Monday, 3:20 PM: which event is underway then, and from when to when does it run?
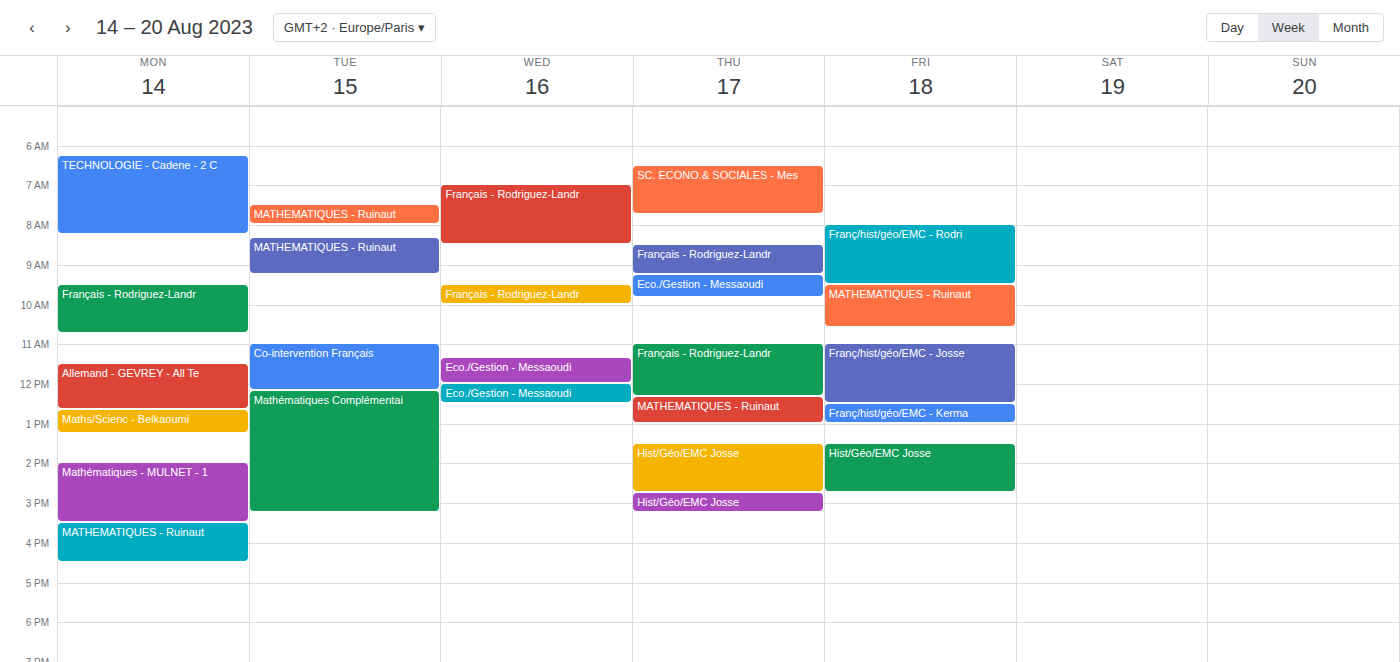
"Mathématiques - MULNET - 1", 2:00 PM to 3:30 PM